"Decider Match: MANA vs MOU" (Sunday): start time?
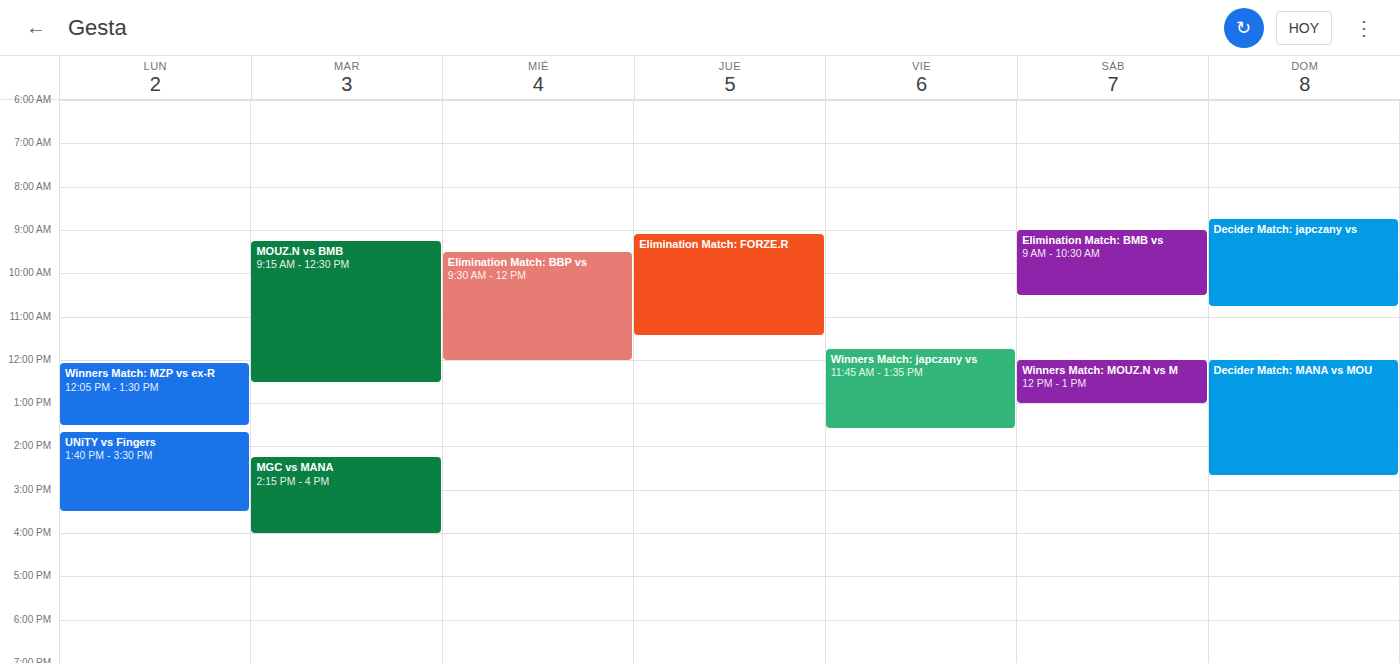
12:00